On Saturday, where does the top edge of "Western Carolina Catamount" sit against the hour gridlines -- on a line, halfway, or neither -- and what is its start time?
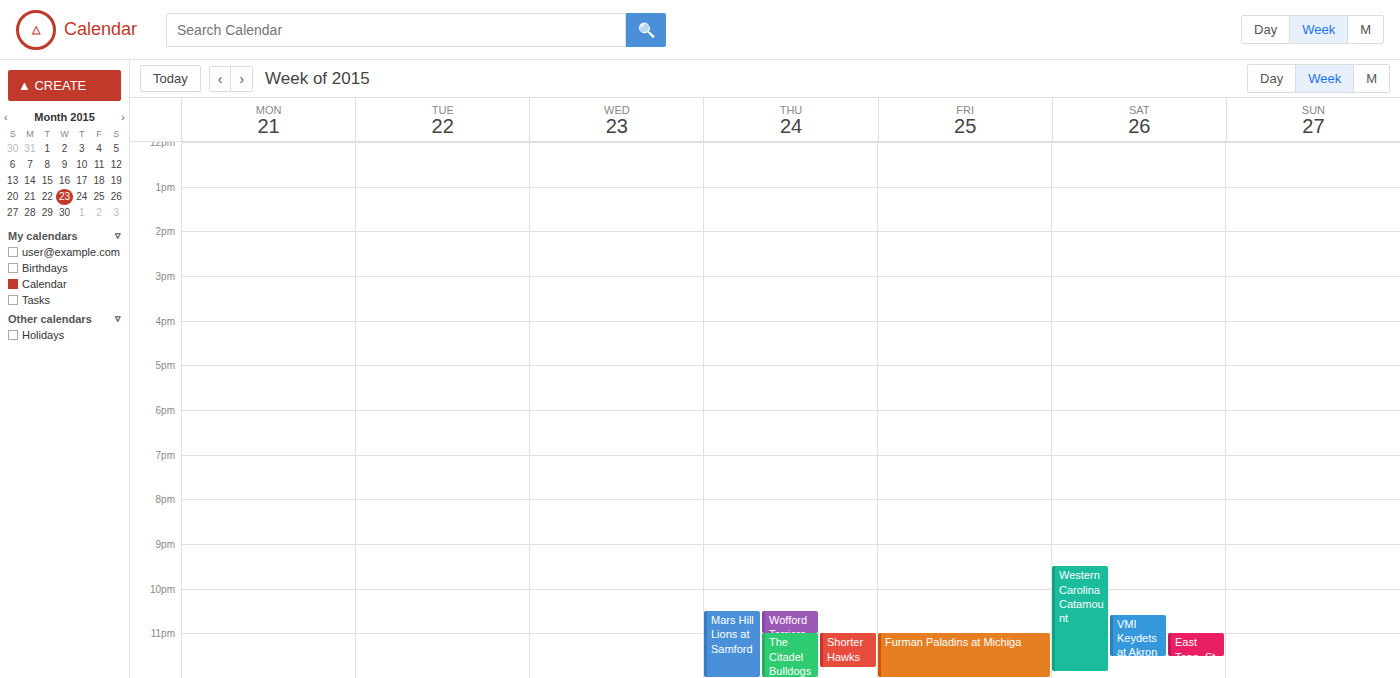
9:30 PM -- halfway between the 9 PM and 10 PM lines.